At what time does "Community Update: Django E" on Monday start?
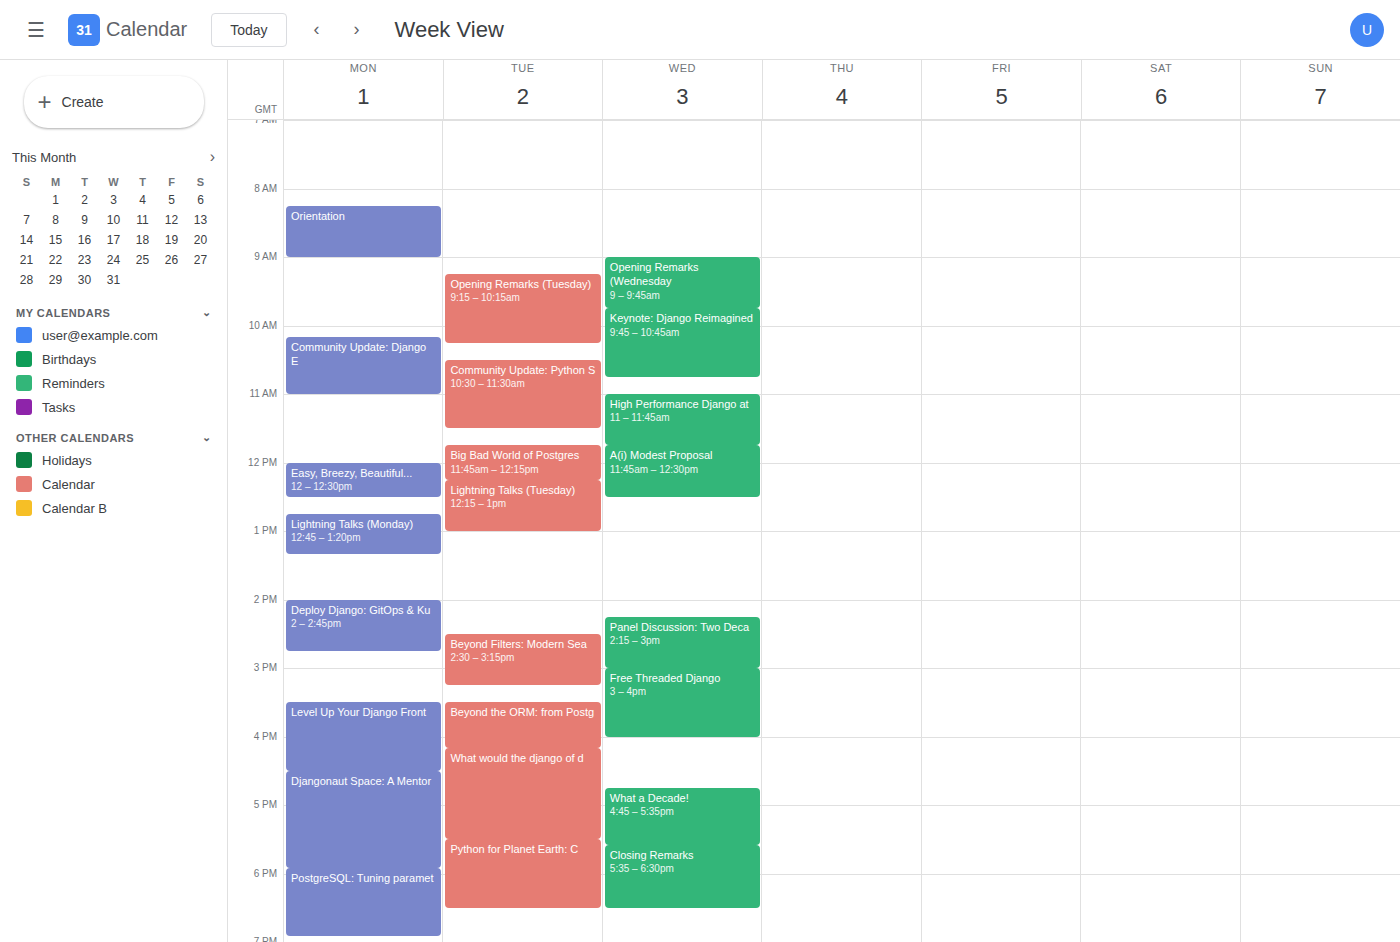
10:10 AM